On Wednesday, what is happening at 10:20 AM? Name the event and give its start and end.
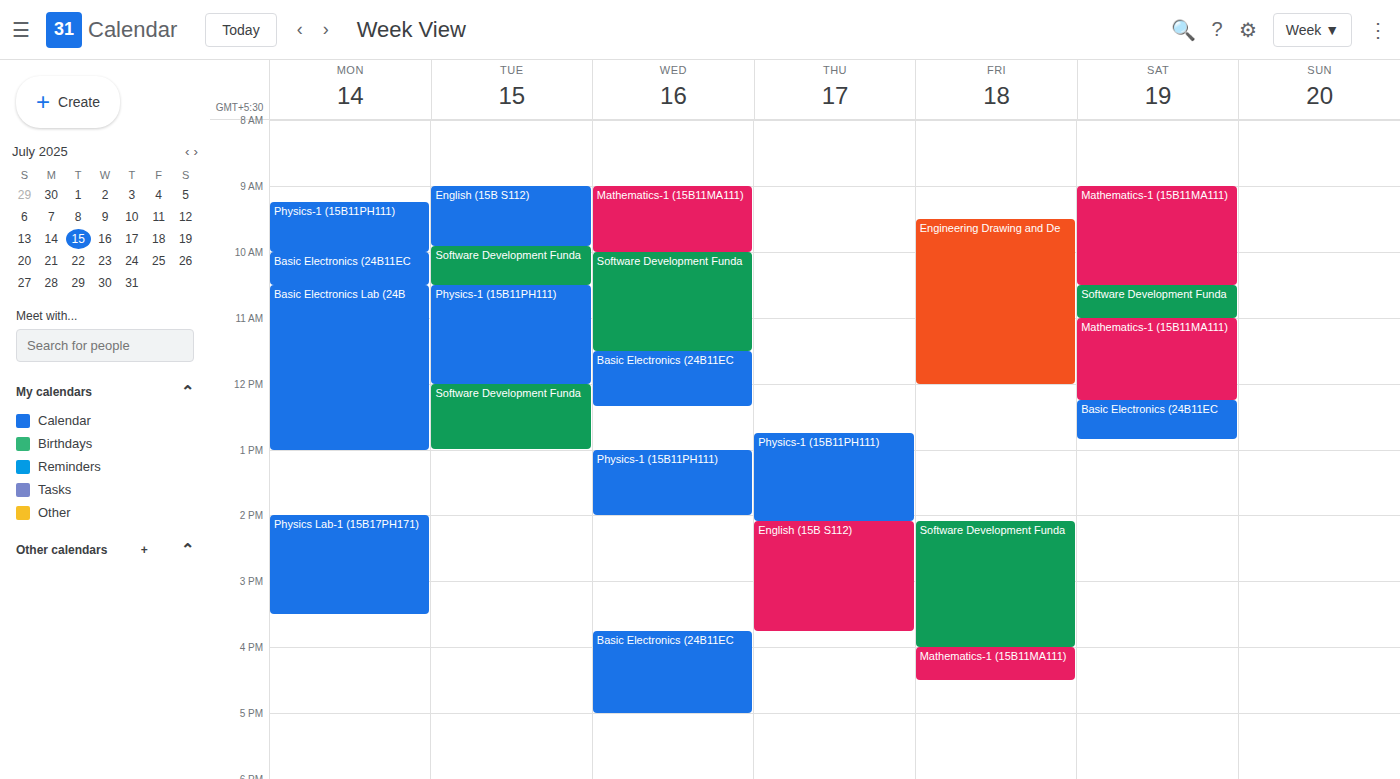
"Software Development Funda", 10:00 AM to 11:30 AM